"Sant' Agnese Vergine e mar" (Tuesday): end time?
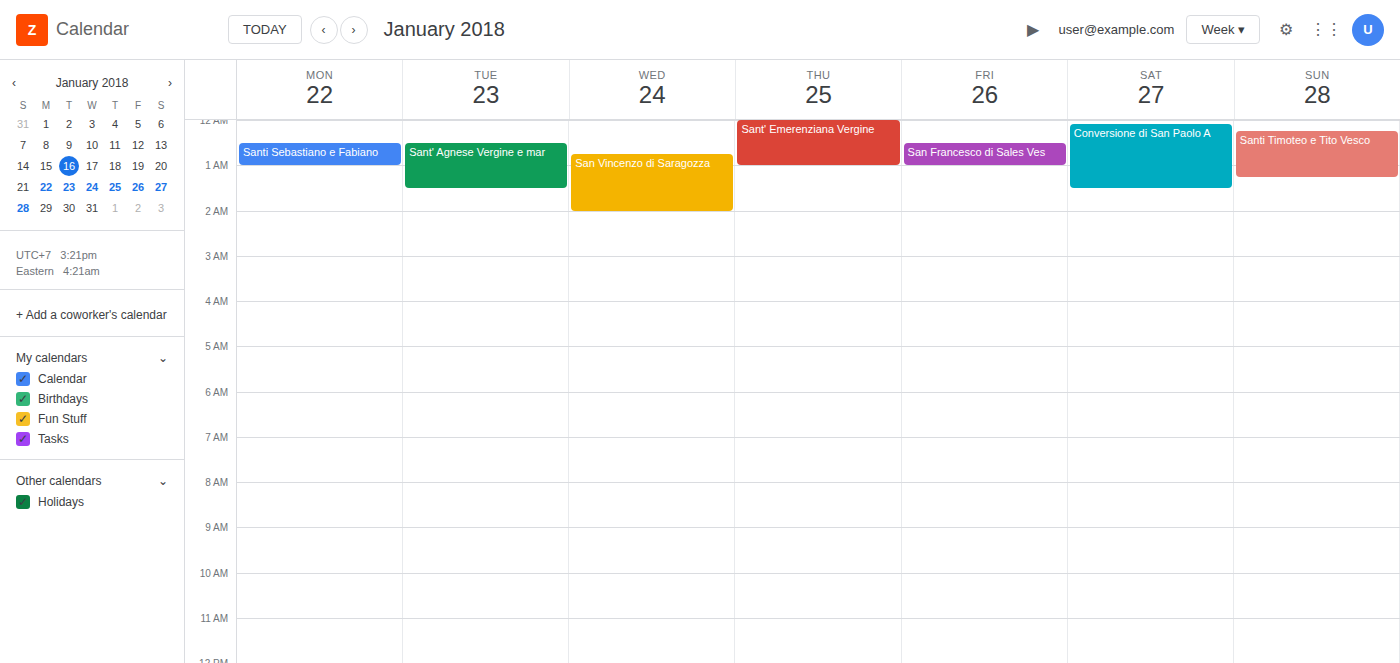
1:30 AM